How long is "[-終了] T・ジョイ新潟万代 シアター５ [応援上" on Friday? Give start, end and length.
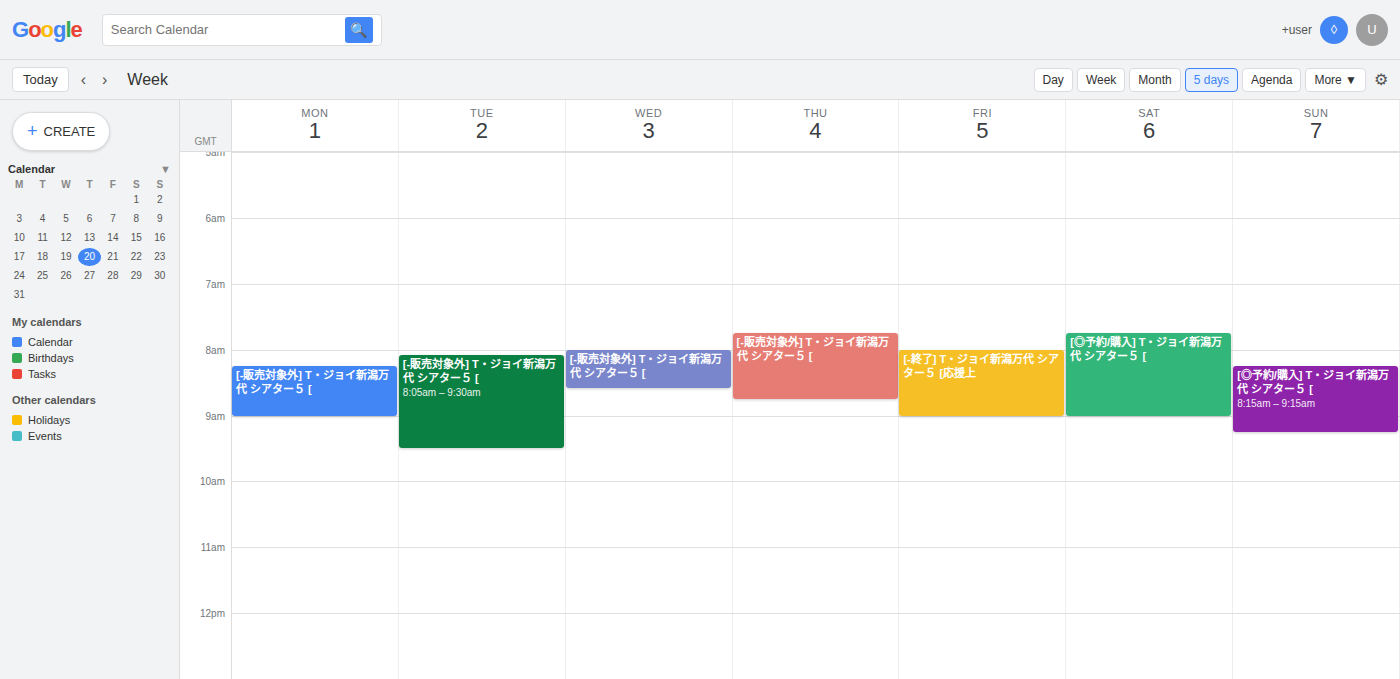
08:00 to 09:00, 1 hour